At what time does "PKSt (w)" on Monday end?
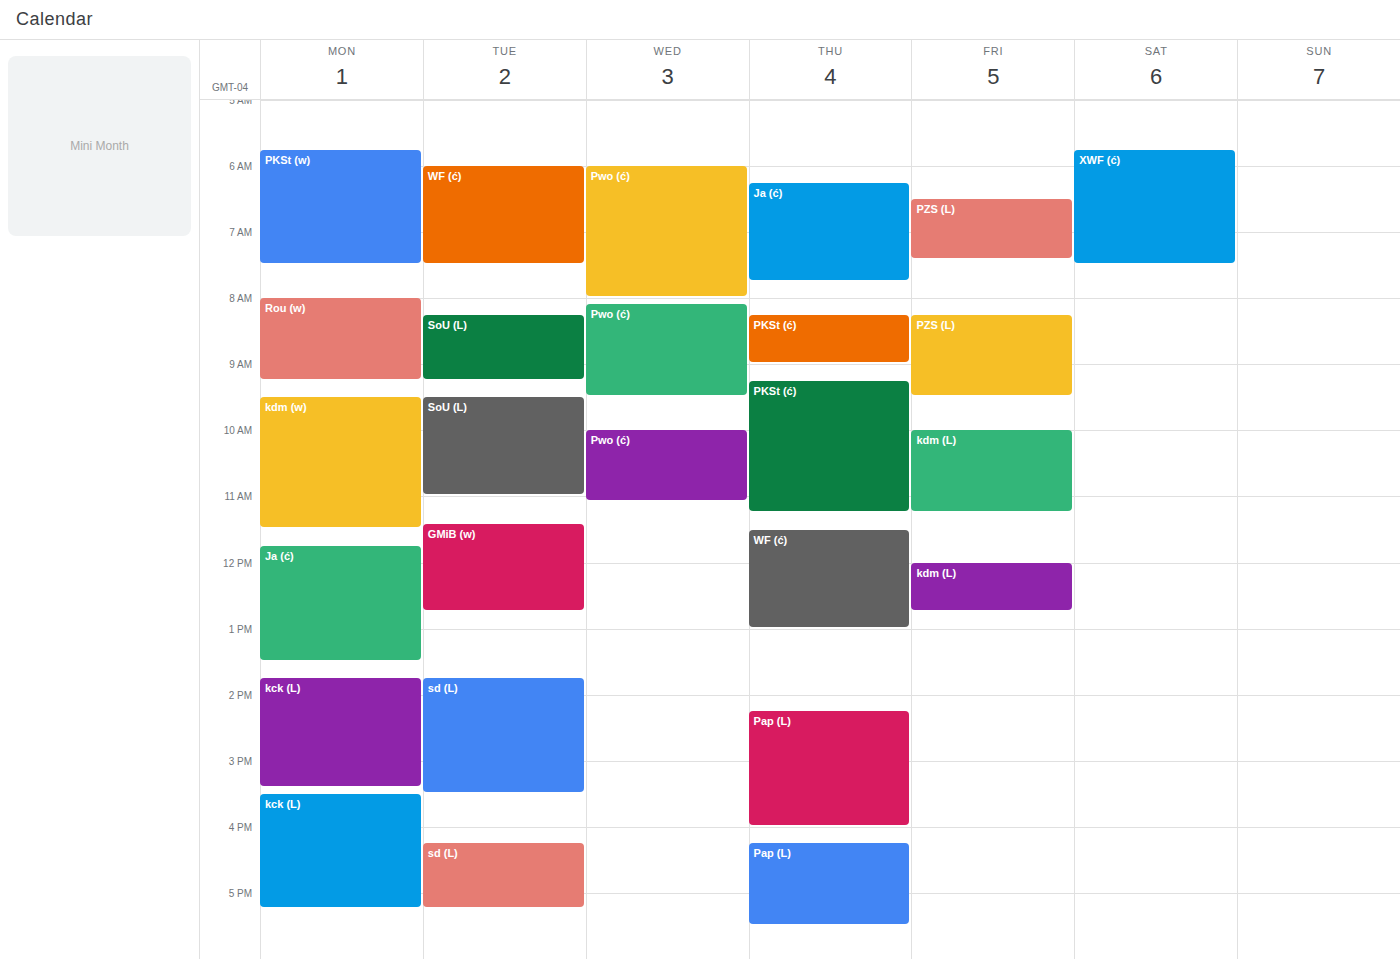
7:30 AM